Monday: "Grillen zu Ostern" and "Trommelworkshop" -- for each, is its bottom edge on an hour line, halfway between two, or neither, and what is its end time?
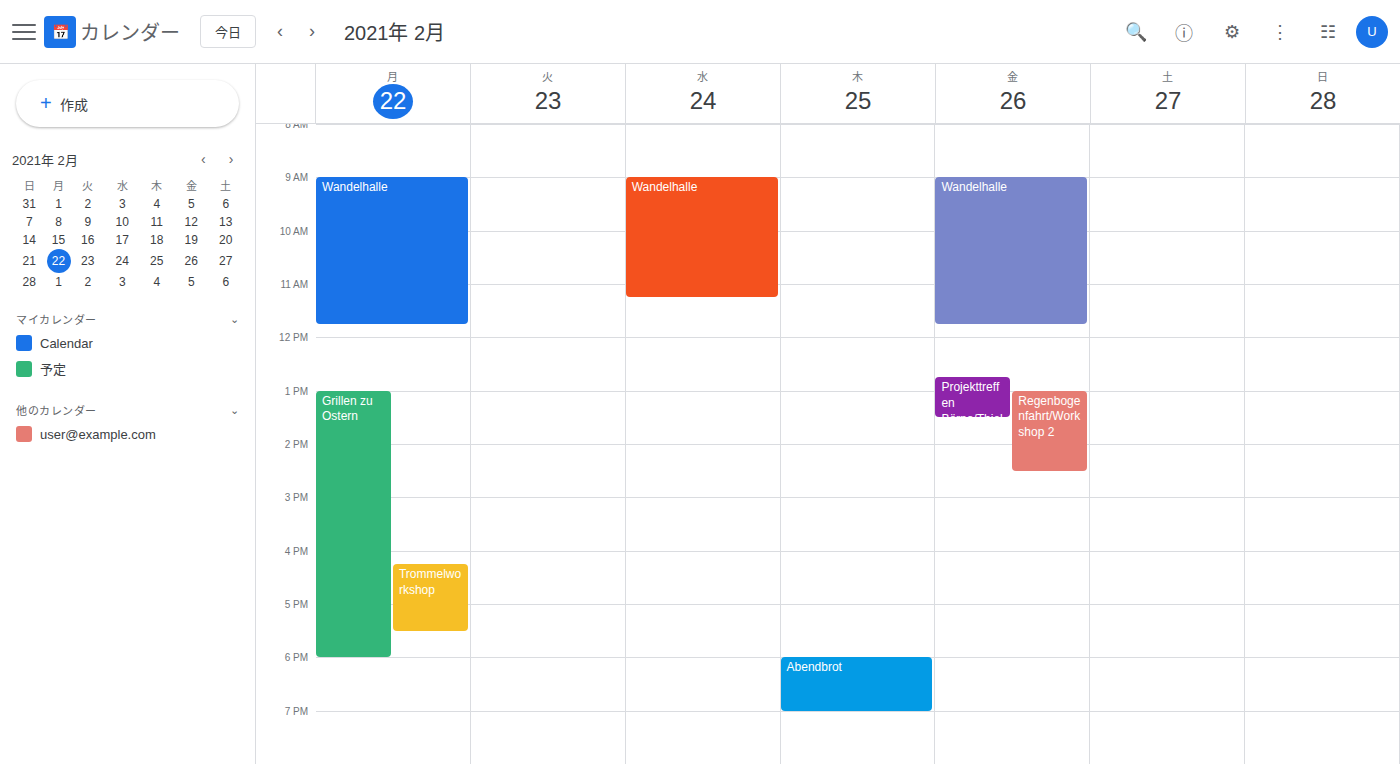
"Grillen zu Ostern": 6:00 PM, exactly on the 6 PM line. "Trommelworkshop": 5:30 PM, halfway between the 5 PM and 6 PM lines.